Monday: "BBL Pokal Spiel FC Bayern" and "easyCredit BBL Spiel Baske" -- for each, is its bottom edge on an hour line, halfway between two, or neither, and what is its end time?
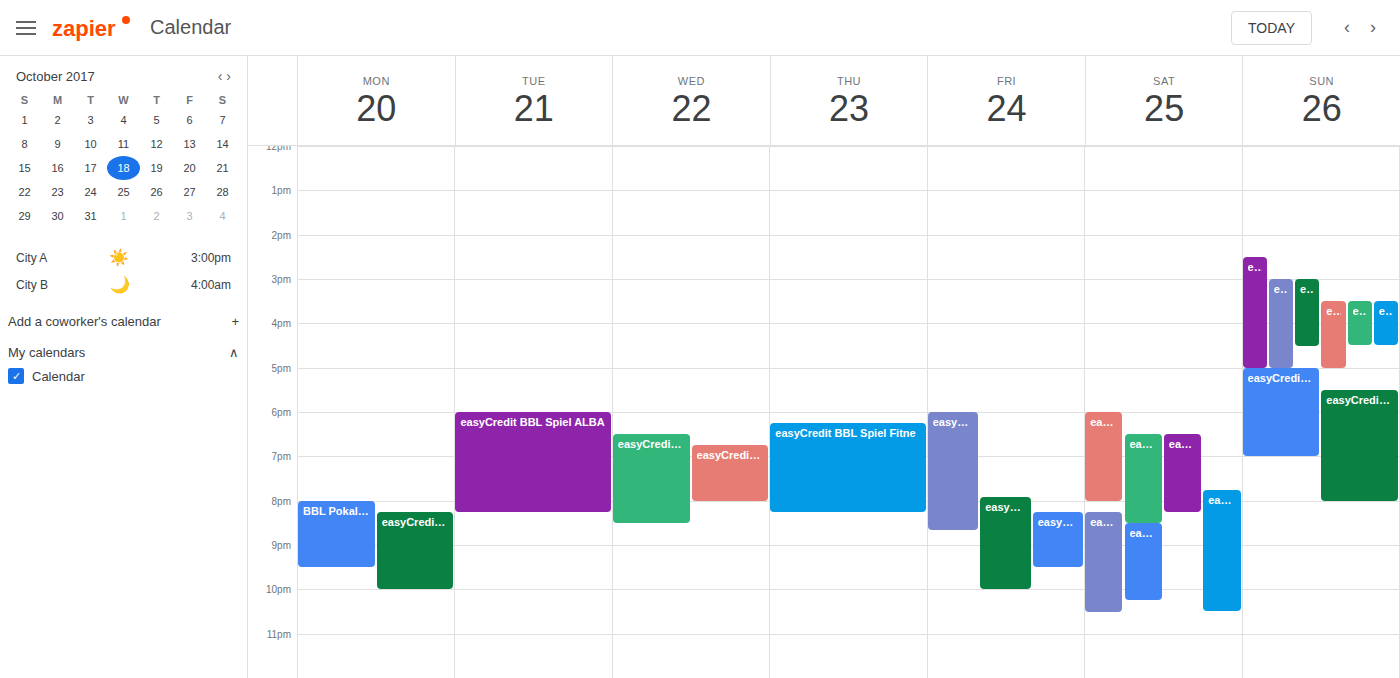
"BBL Pokal Spiel FC Bayern": 9:30 PM, halfway between the 9 PM and 10 PM lines. "easyCredit BBL Spiel Baske": 10:00 PM, exactly on the 10 PM line.